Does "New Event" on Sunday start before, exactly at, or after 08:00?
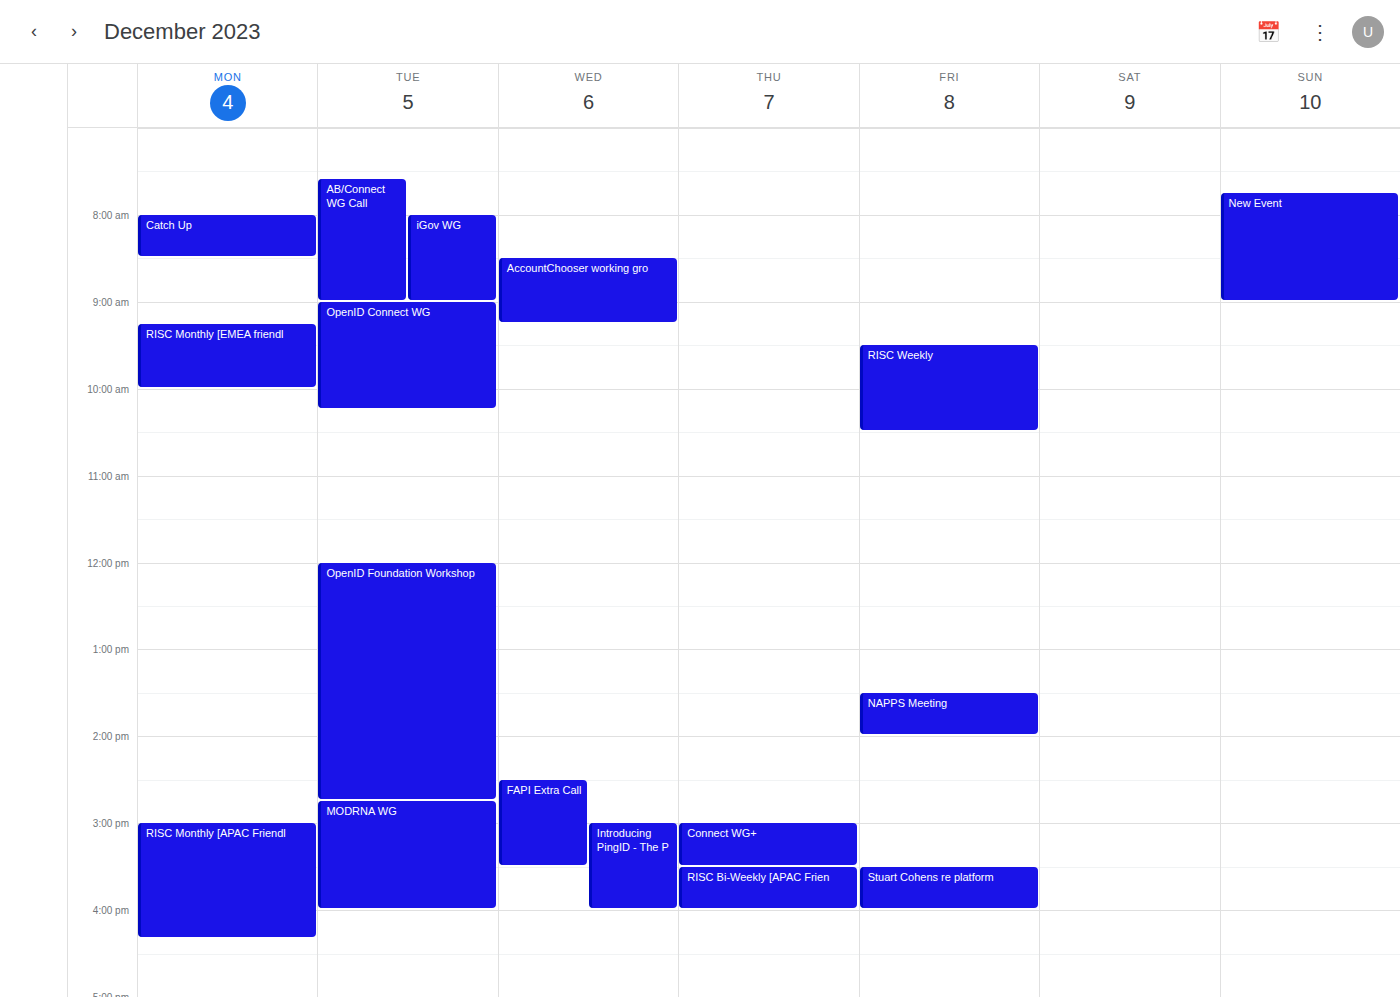
07:45 -- before 08:00, 15 minutes above the 08:00 line.